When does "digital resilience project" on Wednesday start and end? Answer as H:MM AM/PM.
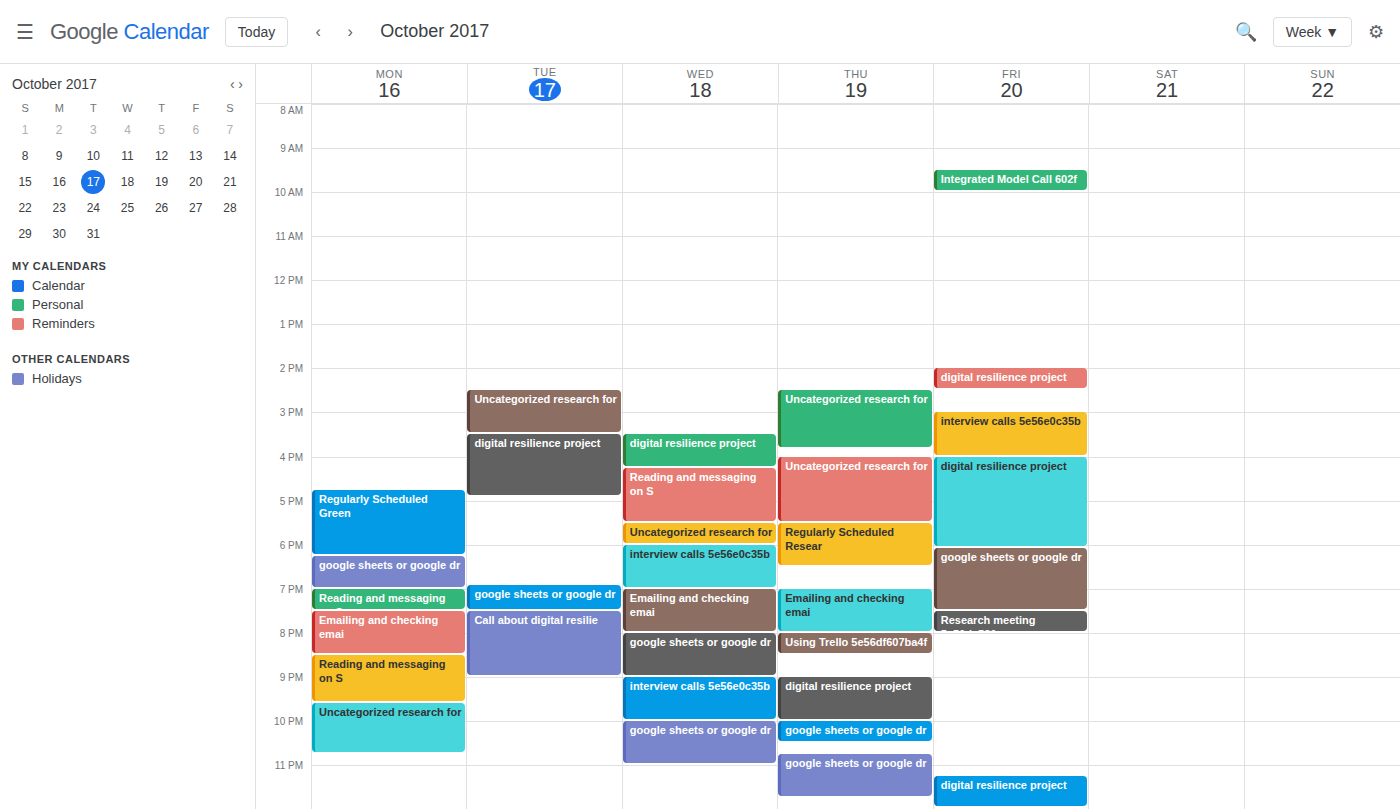
3:30 PM to 4:15 PM